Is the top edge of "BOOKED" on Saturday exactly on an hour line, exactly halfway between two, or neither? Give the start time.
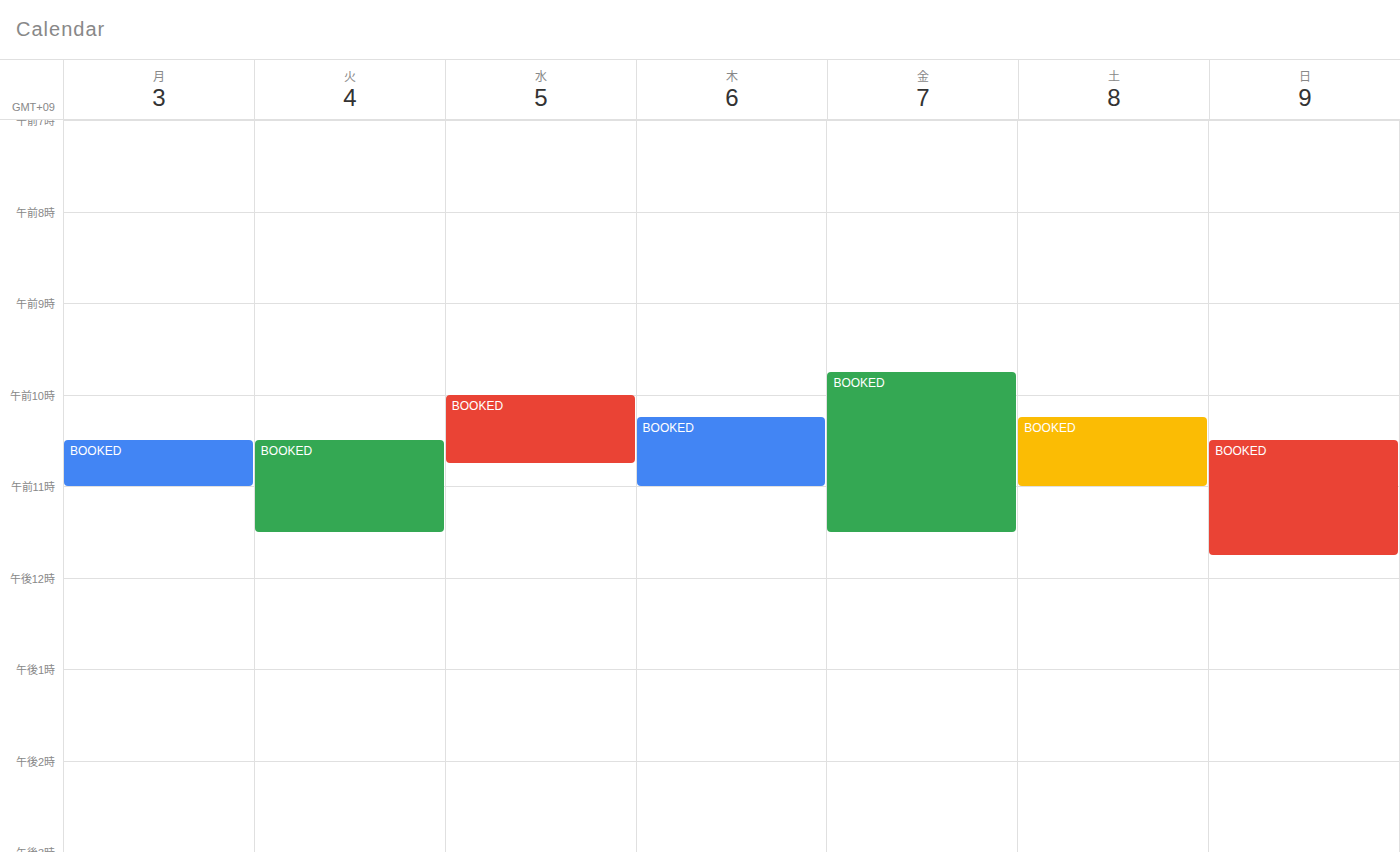
10:15 AM -- neither: a quarter of the way from the 10 AM line to the 11 AM line.